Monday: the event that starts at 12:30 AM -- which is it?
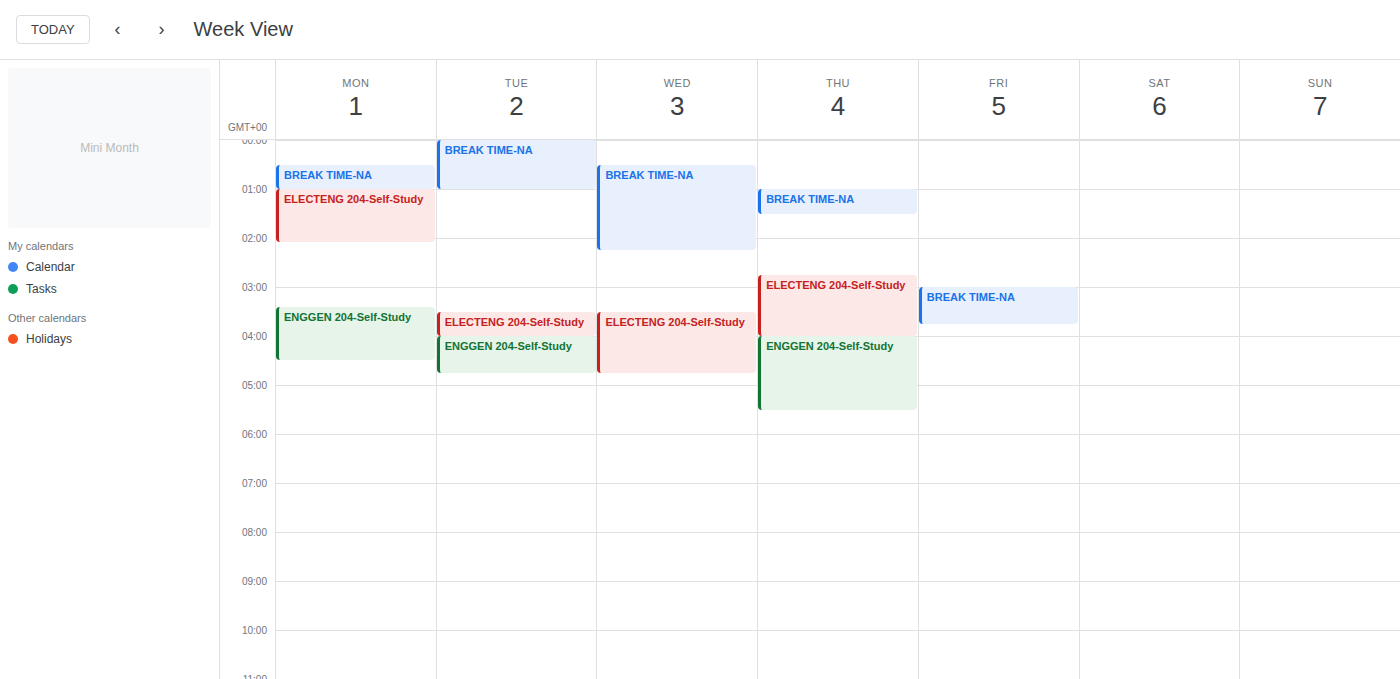
"BREAK TIME-NA"